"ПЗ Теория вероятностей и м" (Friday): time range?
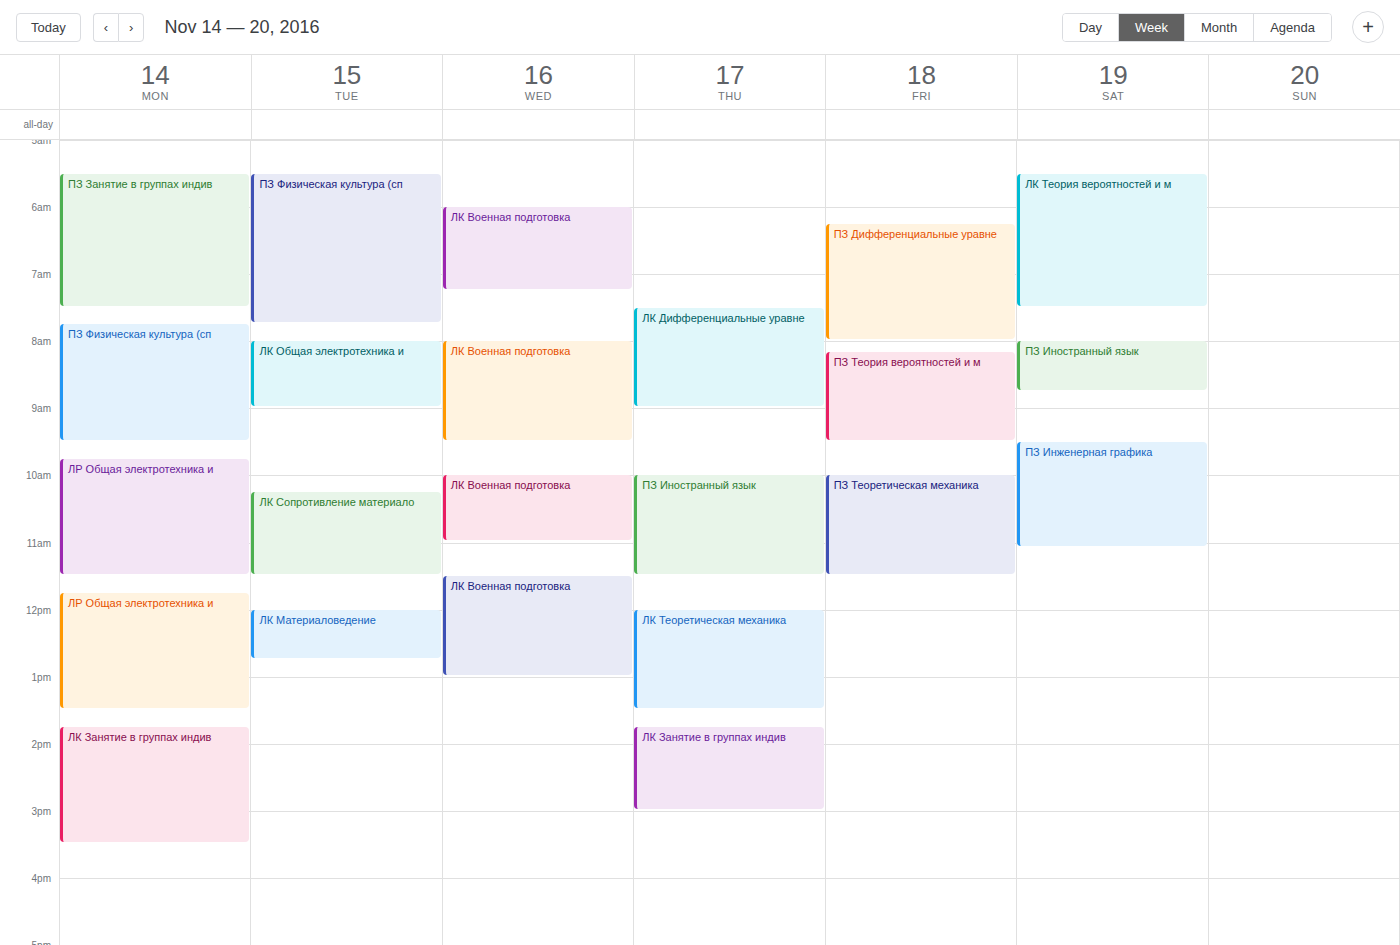
8:10 AM to 9:30 AM